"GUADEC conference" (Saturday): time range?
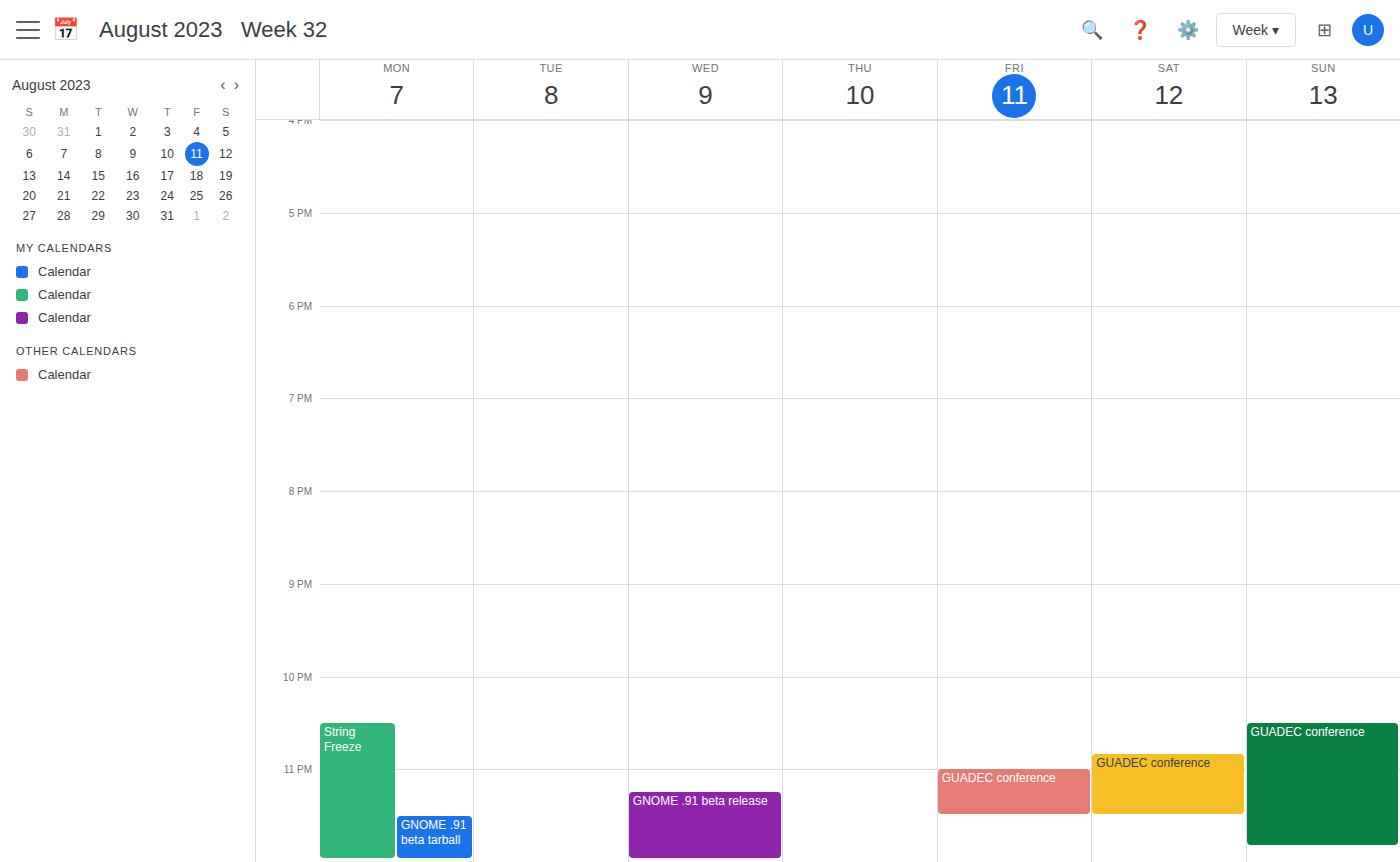
22:50 to 23:30